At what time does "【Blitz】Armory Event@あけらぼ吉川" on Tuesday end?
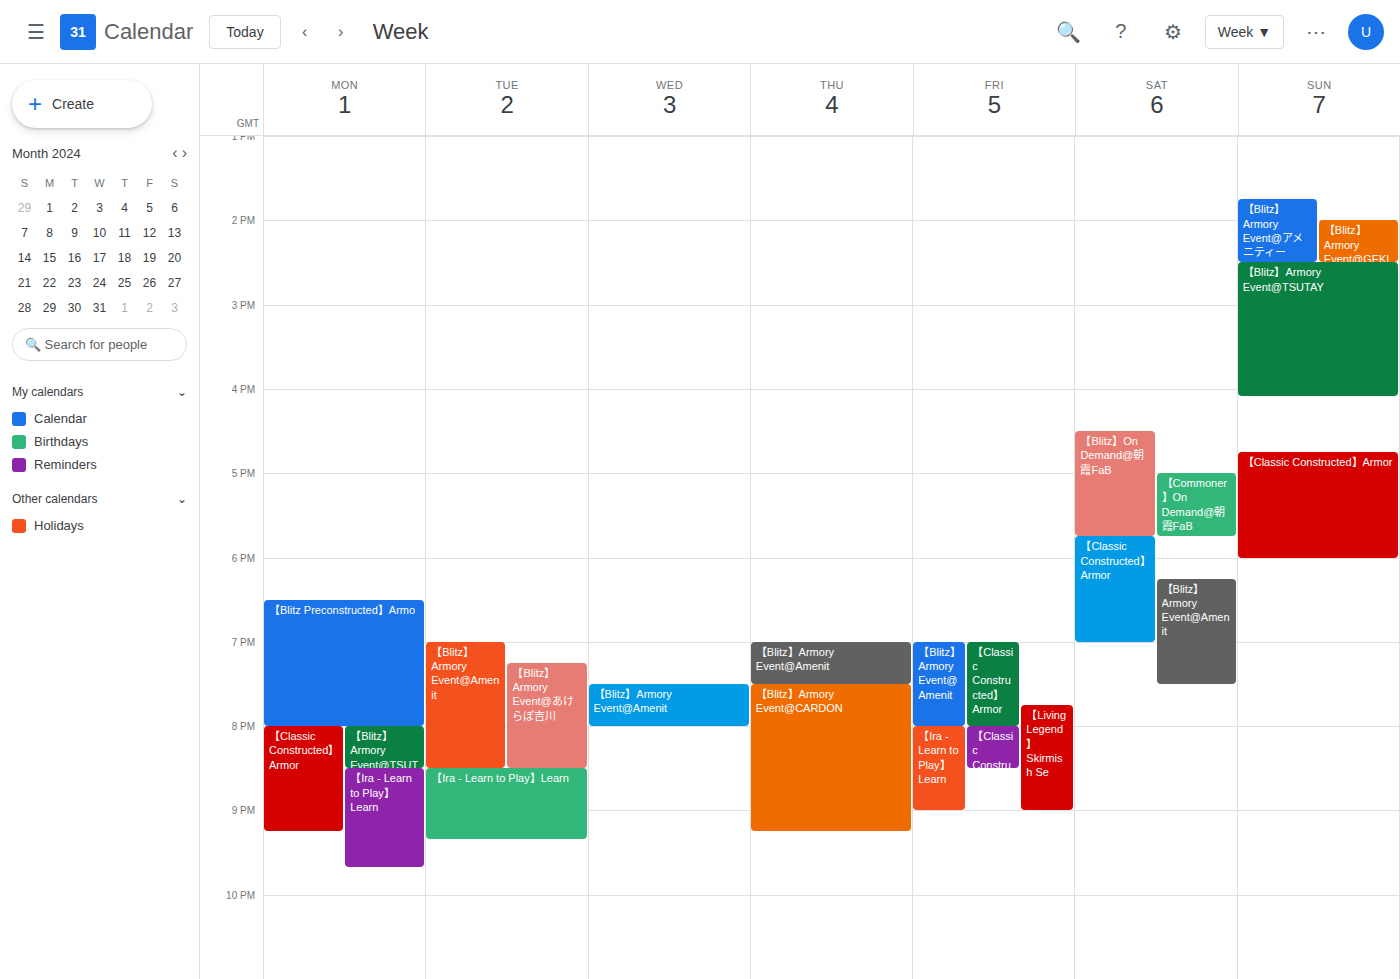
8:30 PM